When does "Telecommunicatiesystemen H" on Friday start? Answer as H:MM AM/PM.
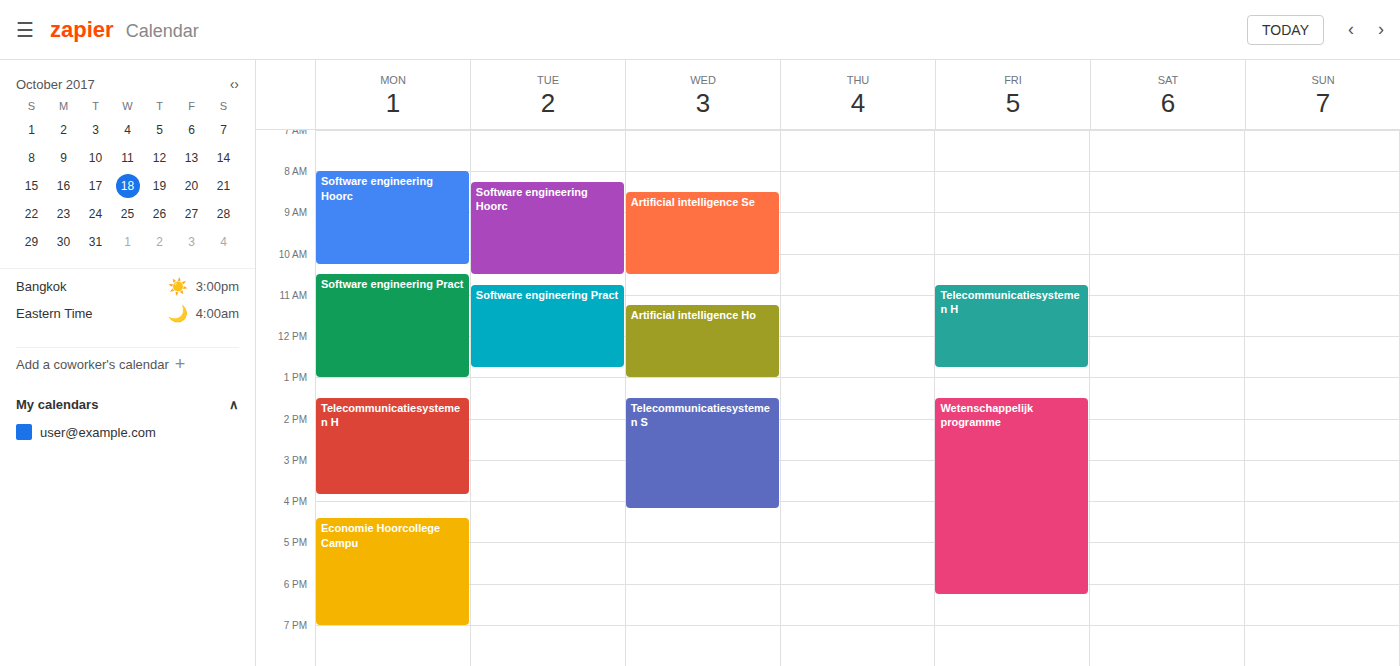
10:45 AM